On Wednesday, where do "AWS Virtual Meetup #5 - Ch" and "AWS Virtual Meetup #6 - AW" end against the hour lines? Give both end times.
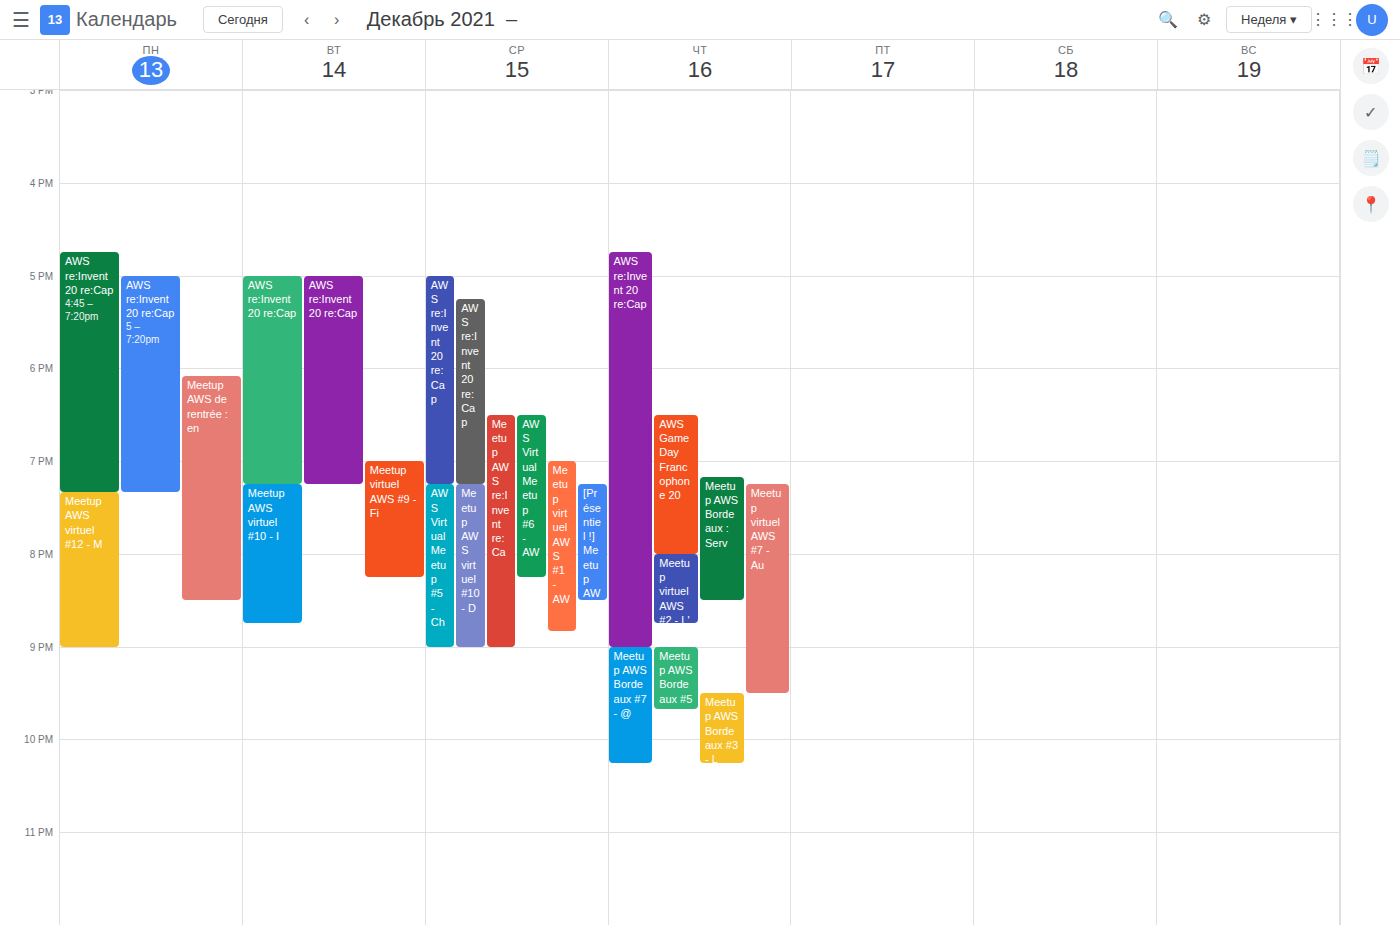
"AWS Virtual Meetup #5 - Ch": 9:00 PM, exactly on the 9 PM line. "AWS Virtual Meetup #6 - AW": 8:15 PM, neither: a quarter of the way from the 8 PM line to the 9 PM line.